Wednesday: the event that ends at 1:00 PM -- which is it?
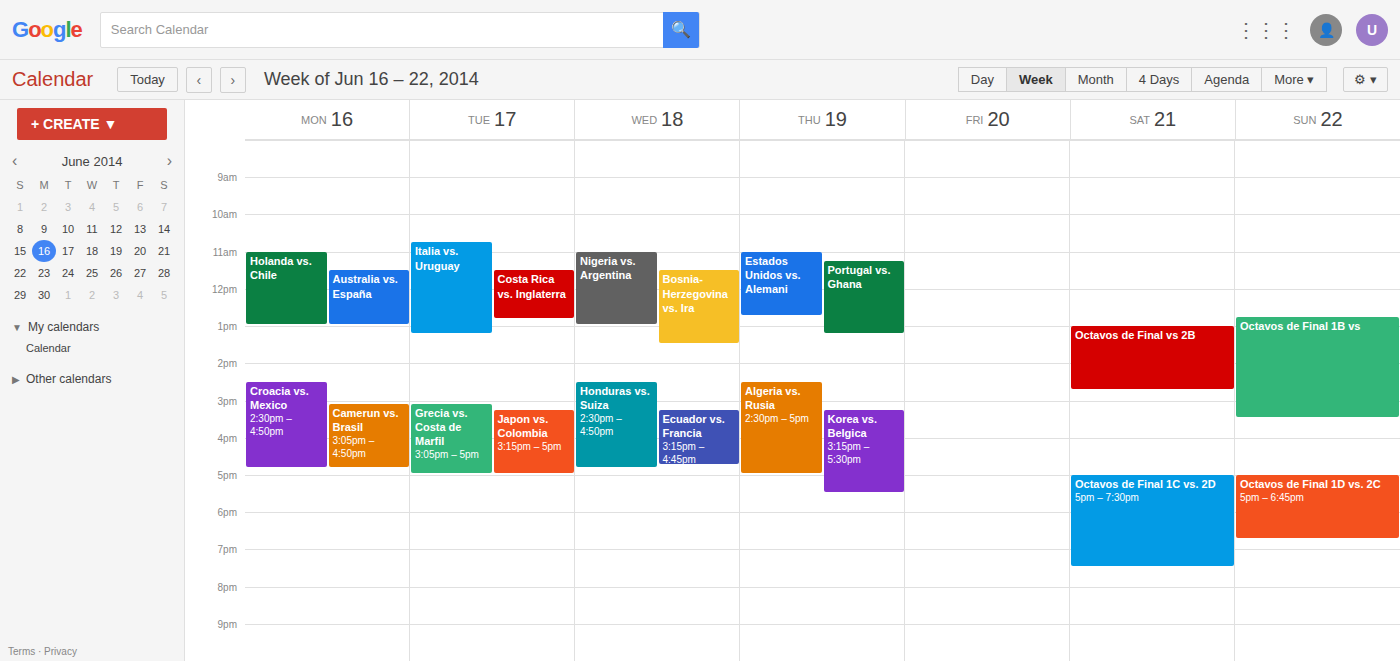
"Nigeria vs. Argentina"